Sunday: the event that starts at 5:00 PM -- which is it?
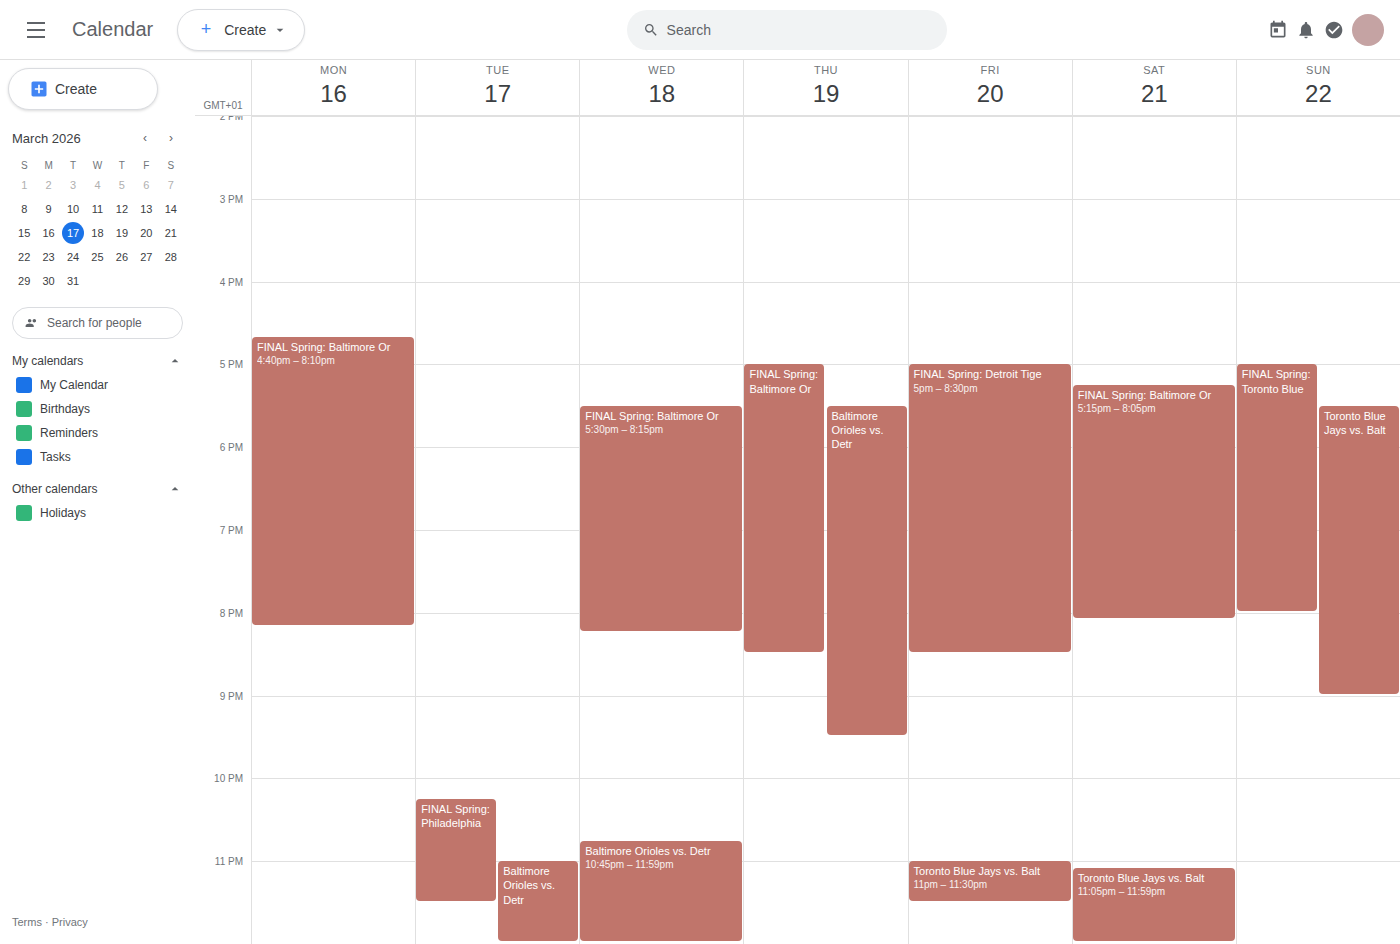
"FINAL Spring: Toronto Blue"